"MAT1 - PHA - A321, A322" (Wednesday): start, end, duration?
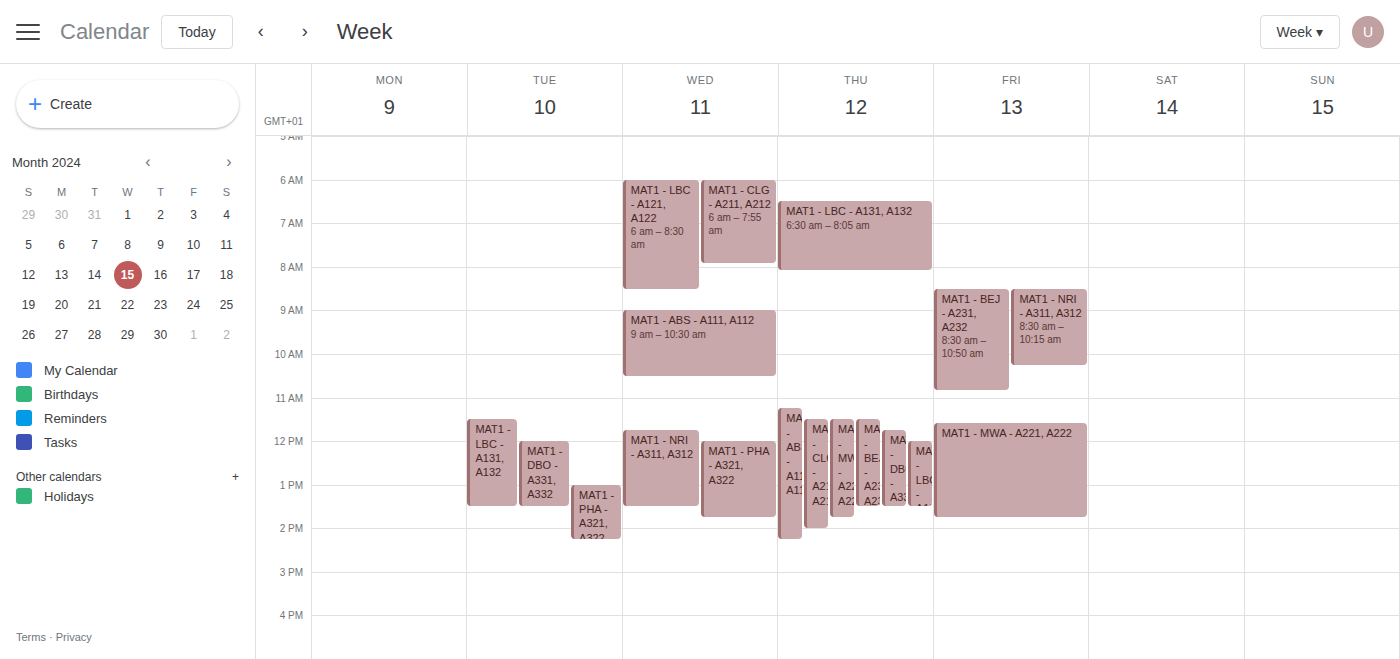
12:00 PM to 1:45 PM, 1 hour 45 minutes